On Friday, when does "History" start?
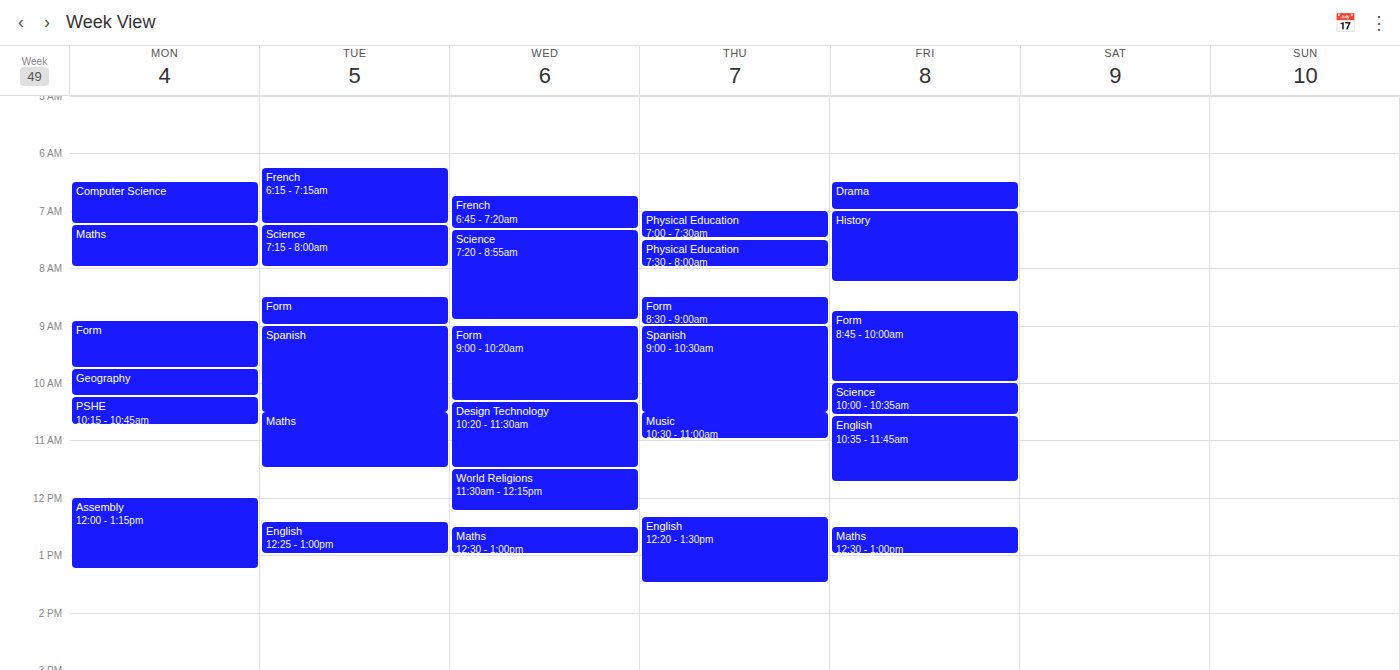
7:00 AM